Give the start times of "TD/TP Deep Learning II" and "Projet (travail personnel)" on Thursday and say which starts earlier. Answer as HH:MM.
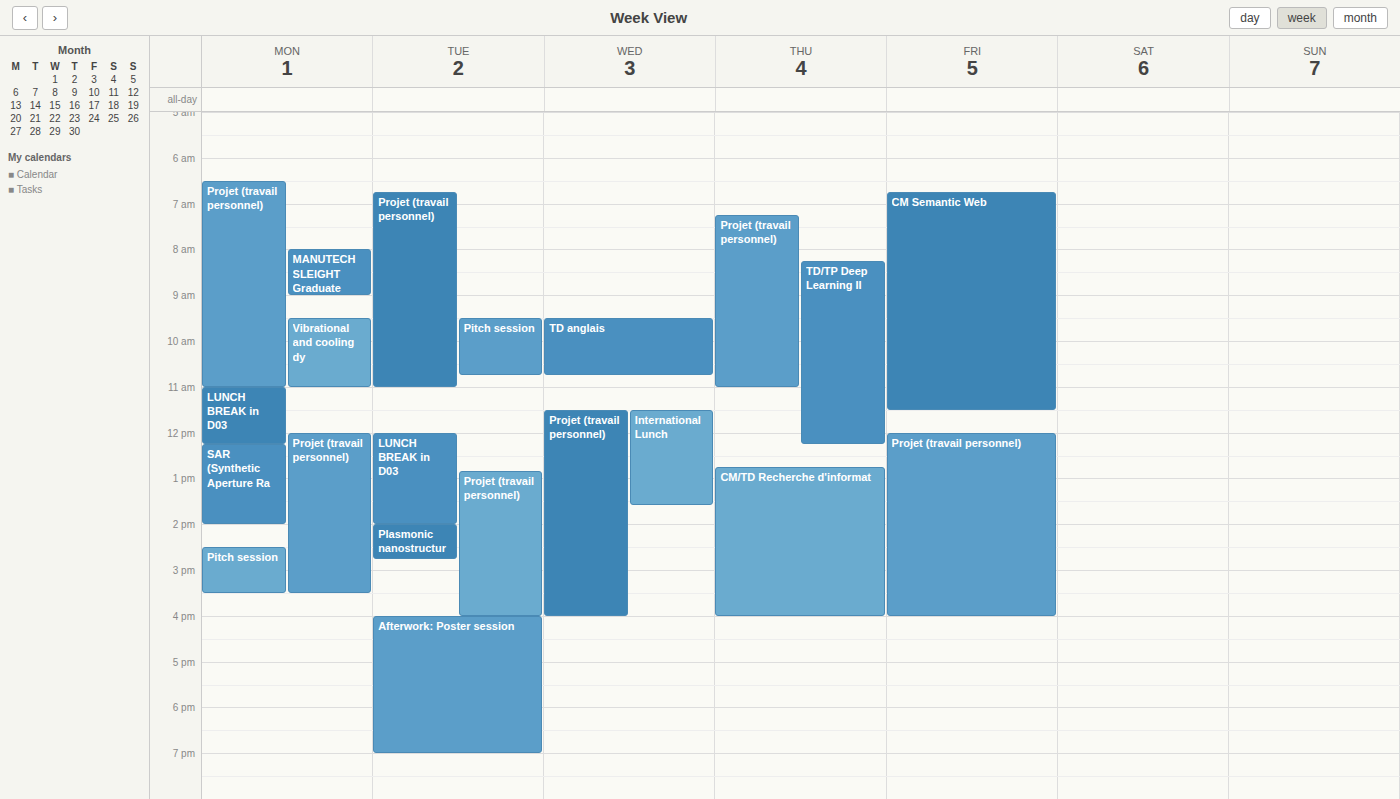
"Projet (travail personnel)" 07:15; "TD/TP Deep Learning II" 08:15.